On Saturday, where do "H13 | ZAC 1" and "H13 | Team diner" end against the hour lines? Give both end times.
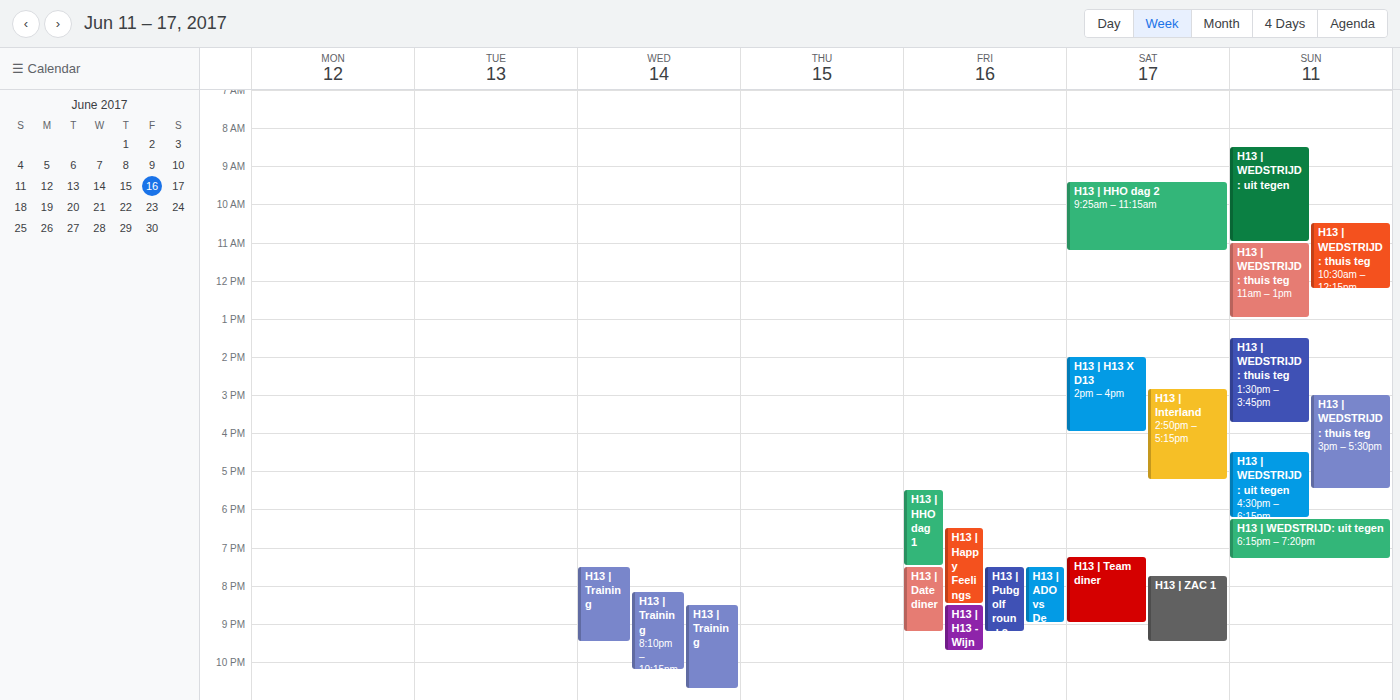
"H13 | ZAC 1": 9:30 PM, halfway between the 9 PM and 10 PM lines. "H13 | Team diner": 9:00 PM, exactly on the 9 PM line.